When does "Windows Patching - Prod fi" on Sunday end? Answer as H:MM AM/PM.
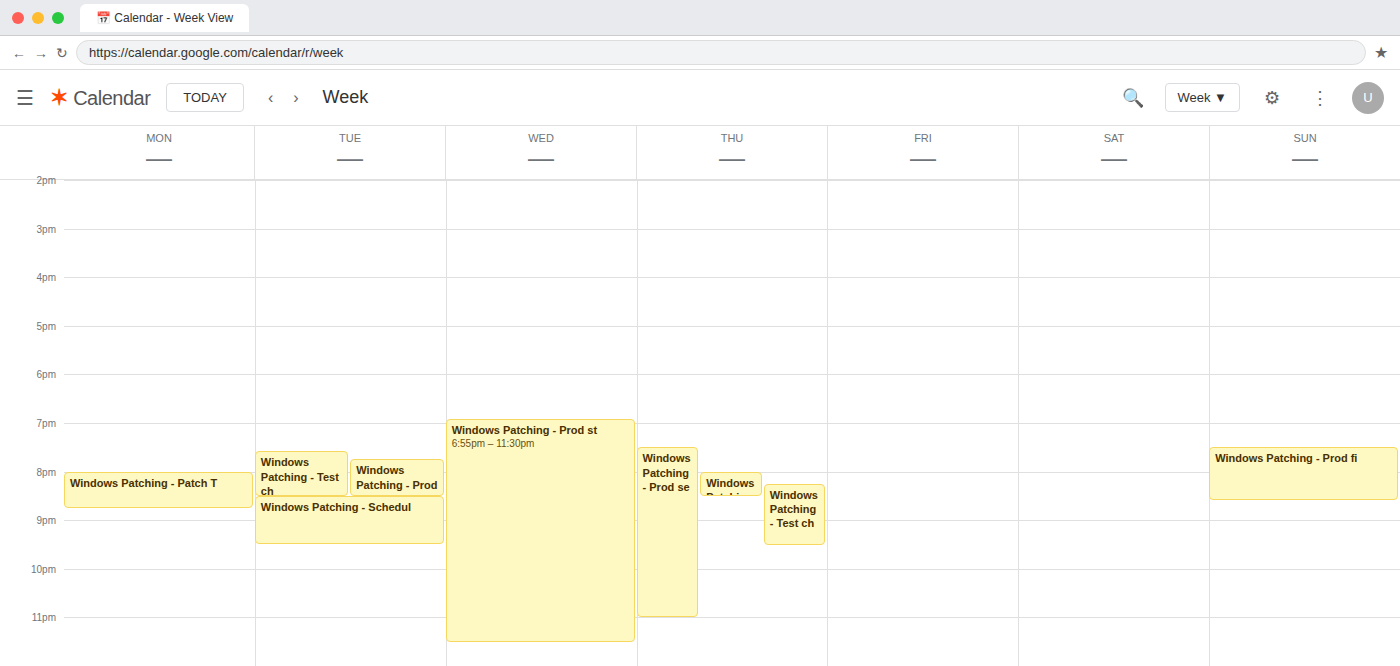
8:35 PM